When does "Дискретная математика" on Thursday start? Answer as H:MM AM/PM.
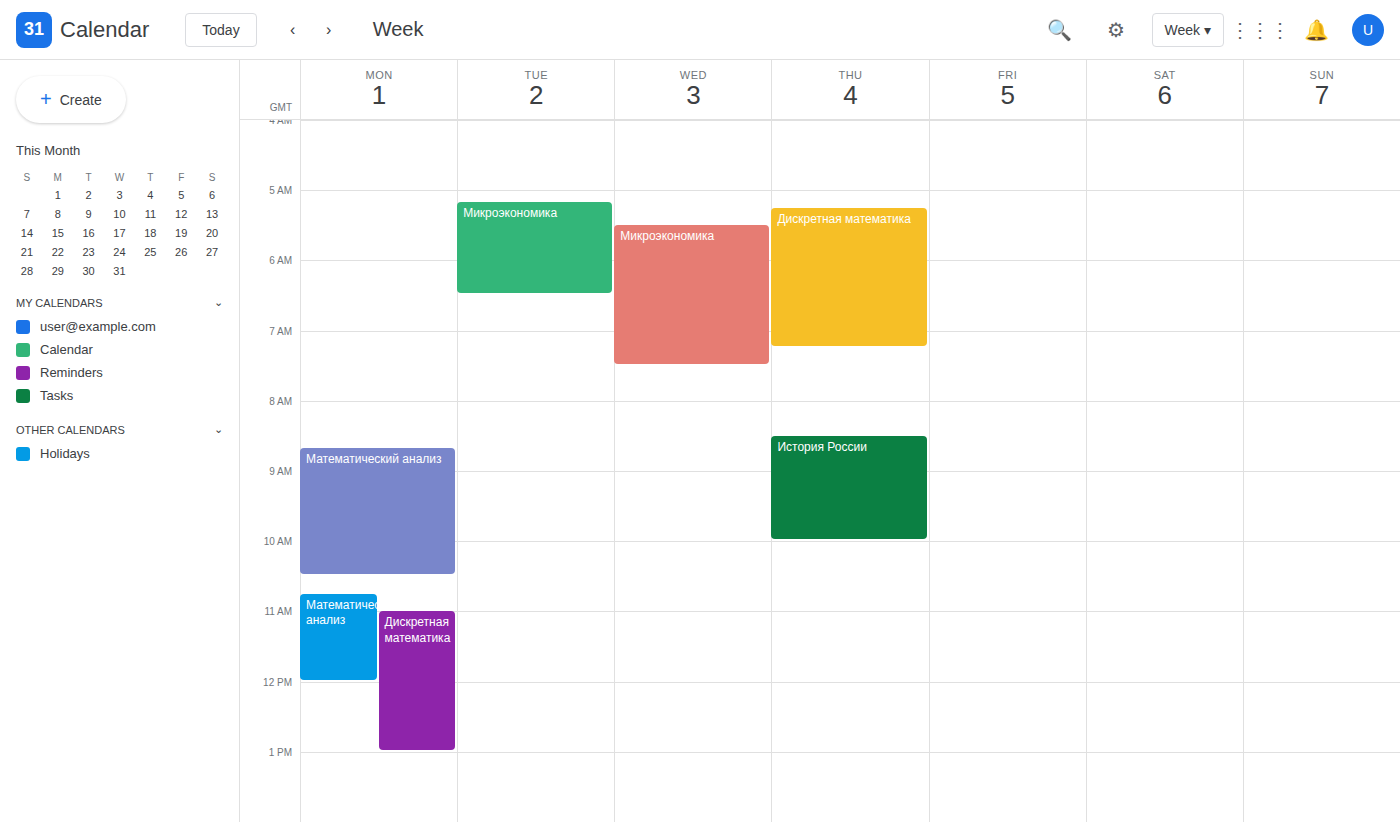
5:15 AM